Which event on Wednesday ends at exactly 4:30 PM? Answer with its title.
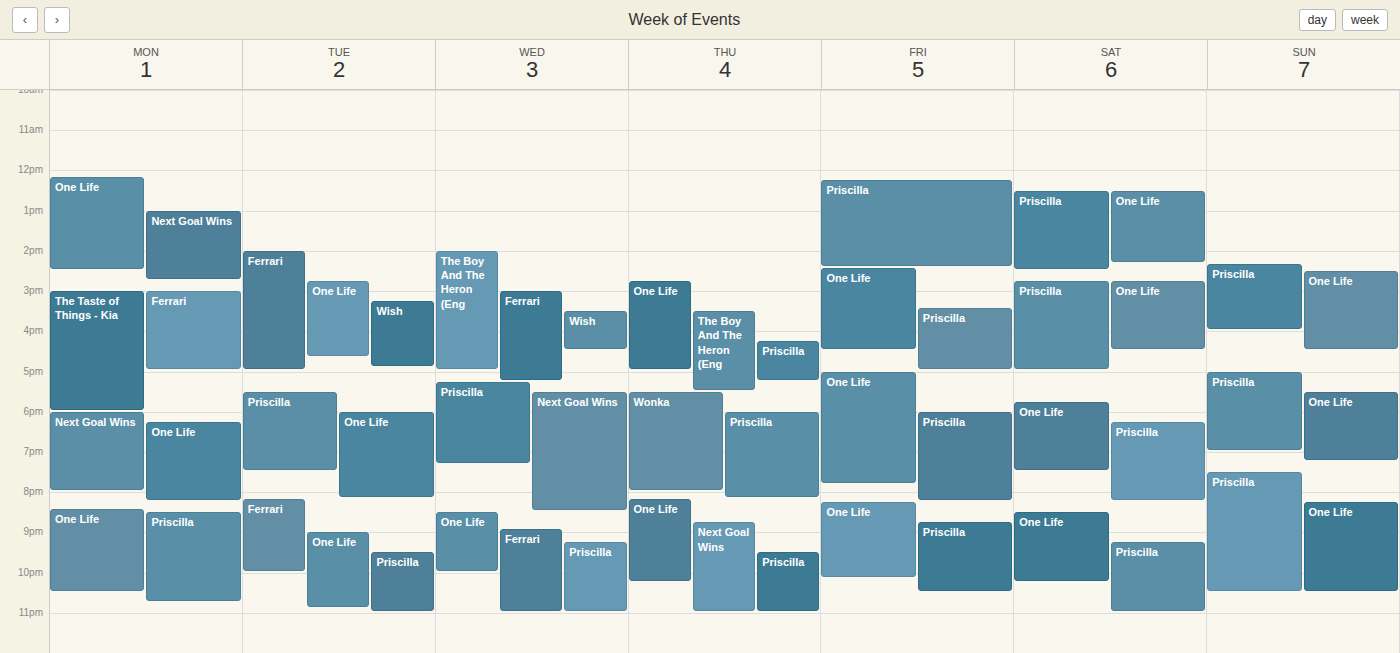
"Wish"